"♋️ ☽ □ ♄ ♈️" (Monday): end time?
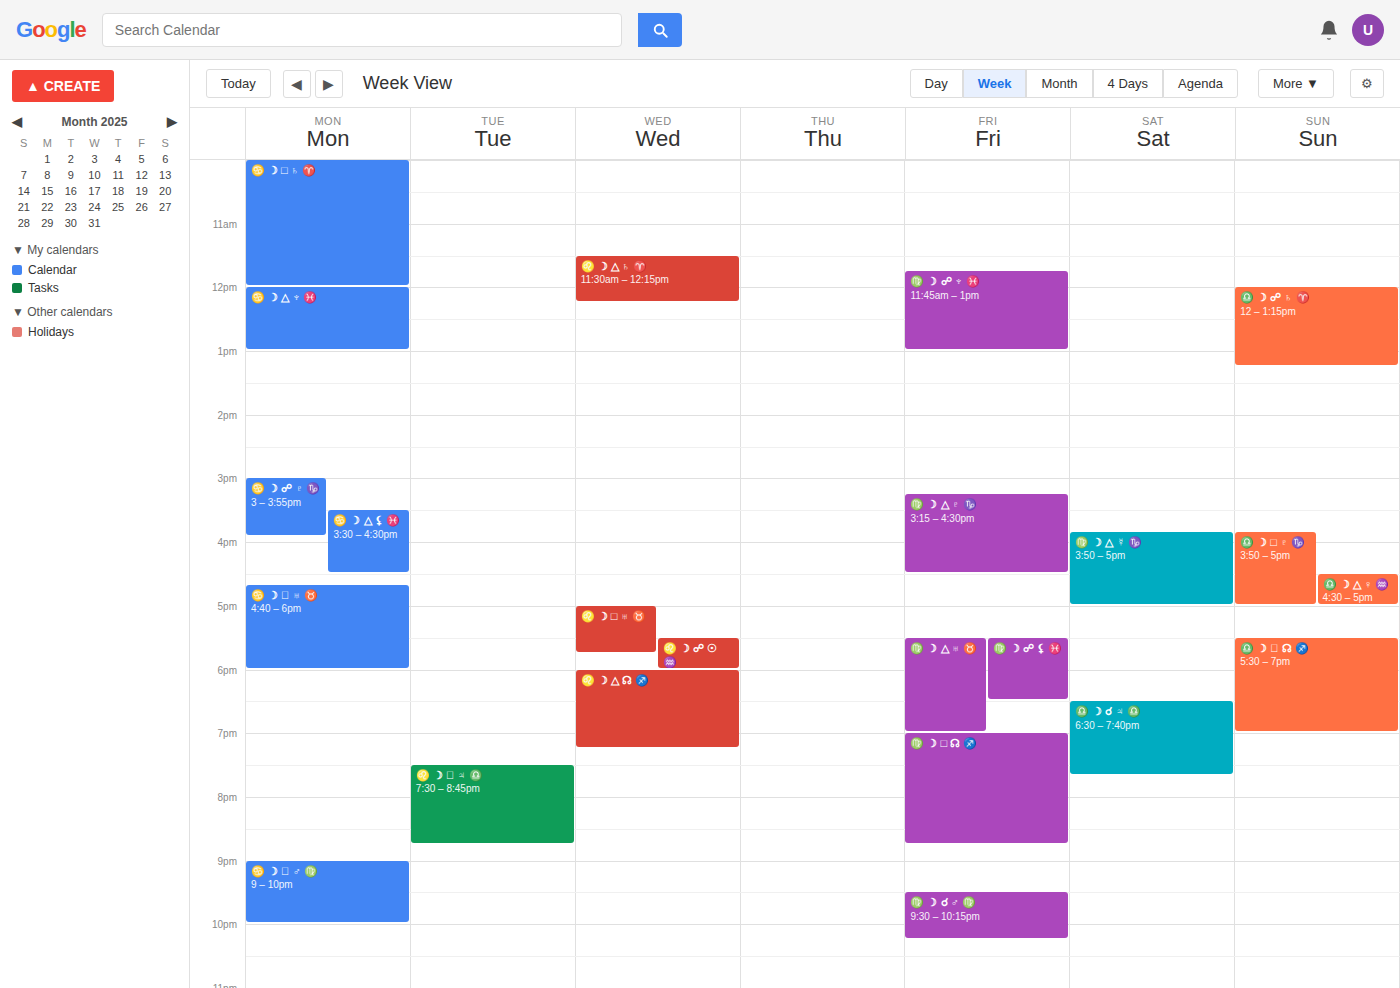
12:00 PM